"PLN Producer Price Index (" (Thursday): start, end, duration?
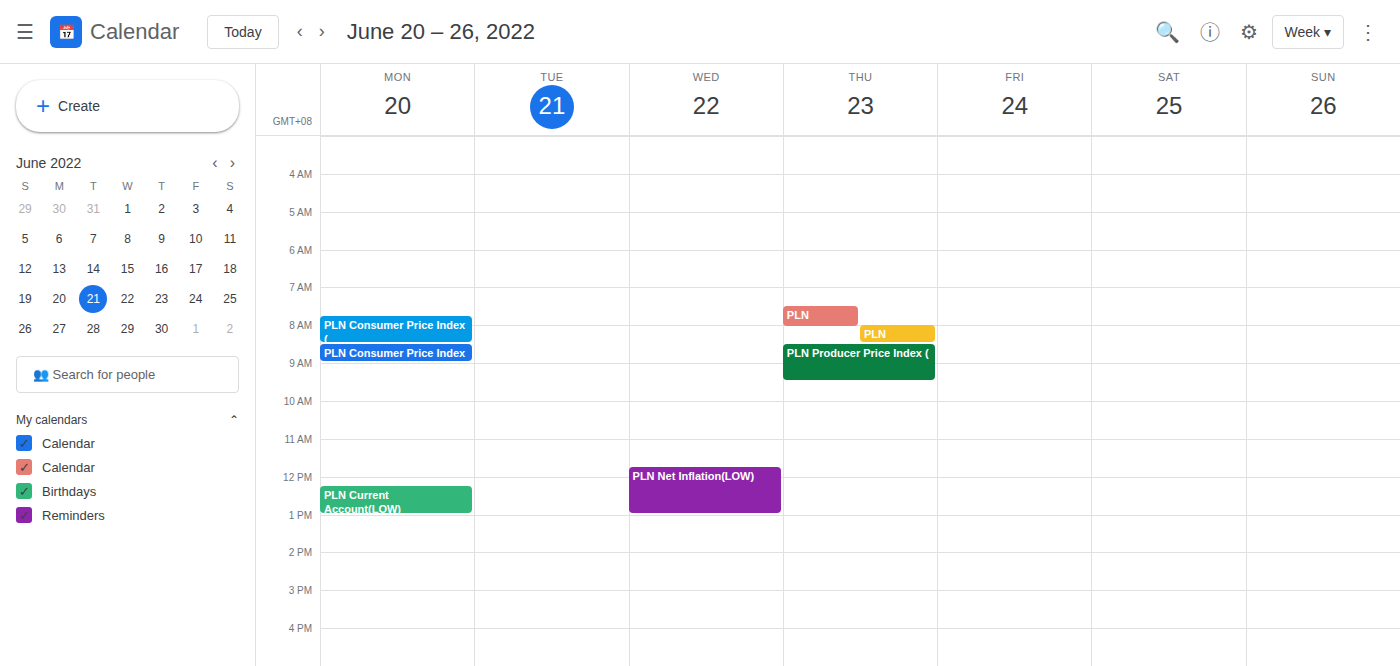
8:30 AM to 9:30 AM, 1 hour